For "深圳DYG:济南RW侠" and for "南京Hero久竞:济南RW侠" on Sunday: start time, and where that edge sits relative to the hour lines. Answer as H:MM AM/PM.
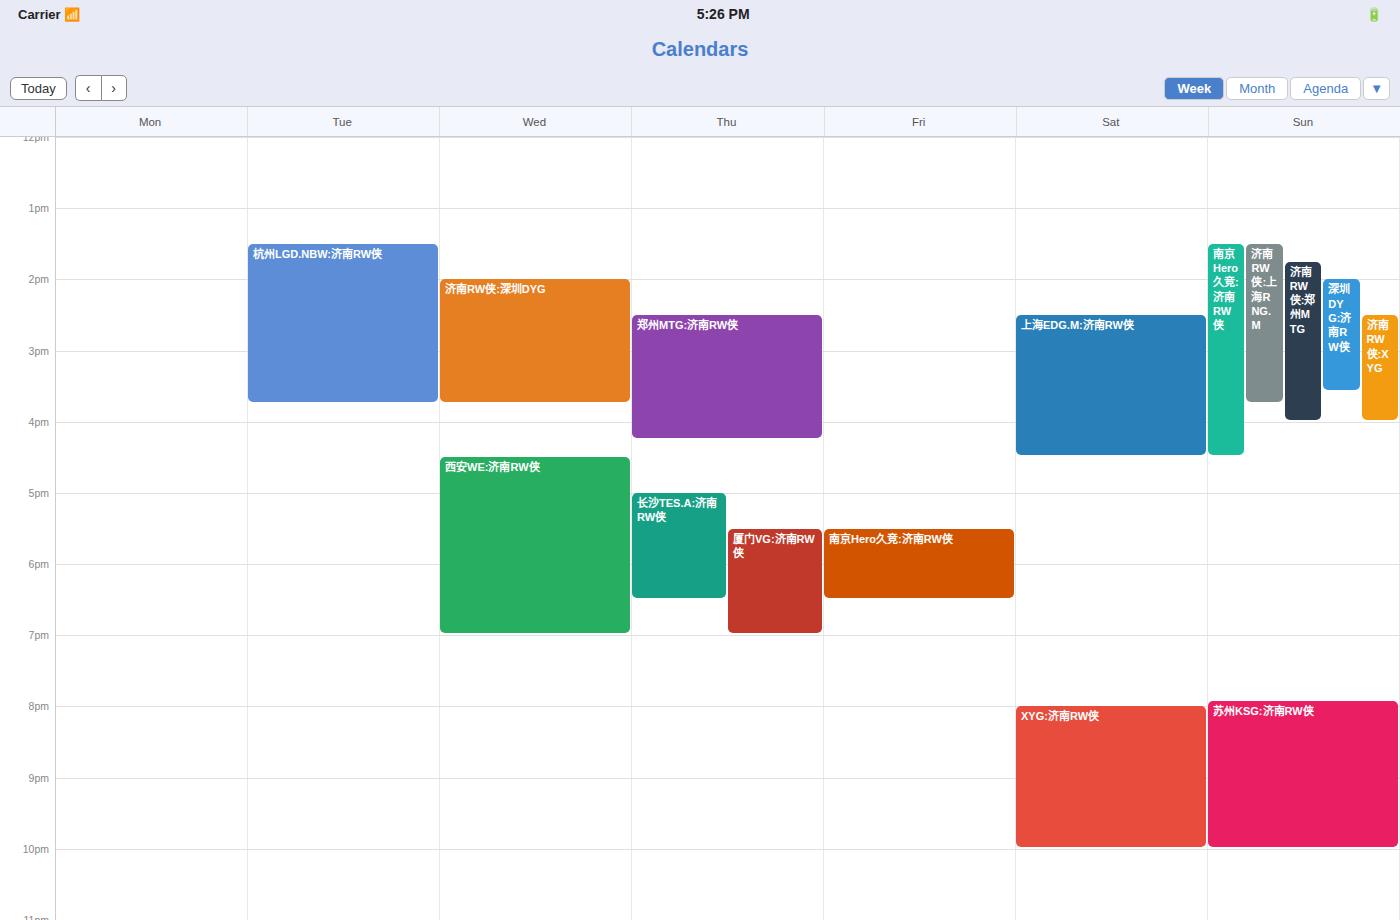
"深圳DYG:济南RW侠": 2:00 PM, exactly on the 2 PM line. "南京Hero久竞:济南RW侠": 1:30 PM, halfway between the 1 PM and 2 PM lines.